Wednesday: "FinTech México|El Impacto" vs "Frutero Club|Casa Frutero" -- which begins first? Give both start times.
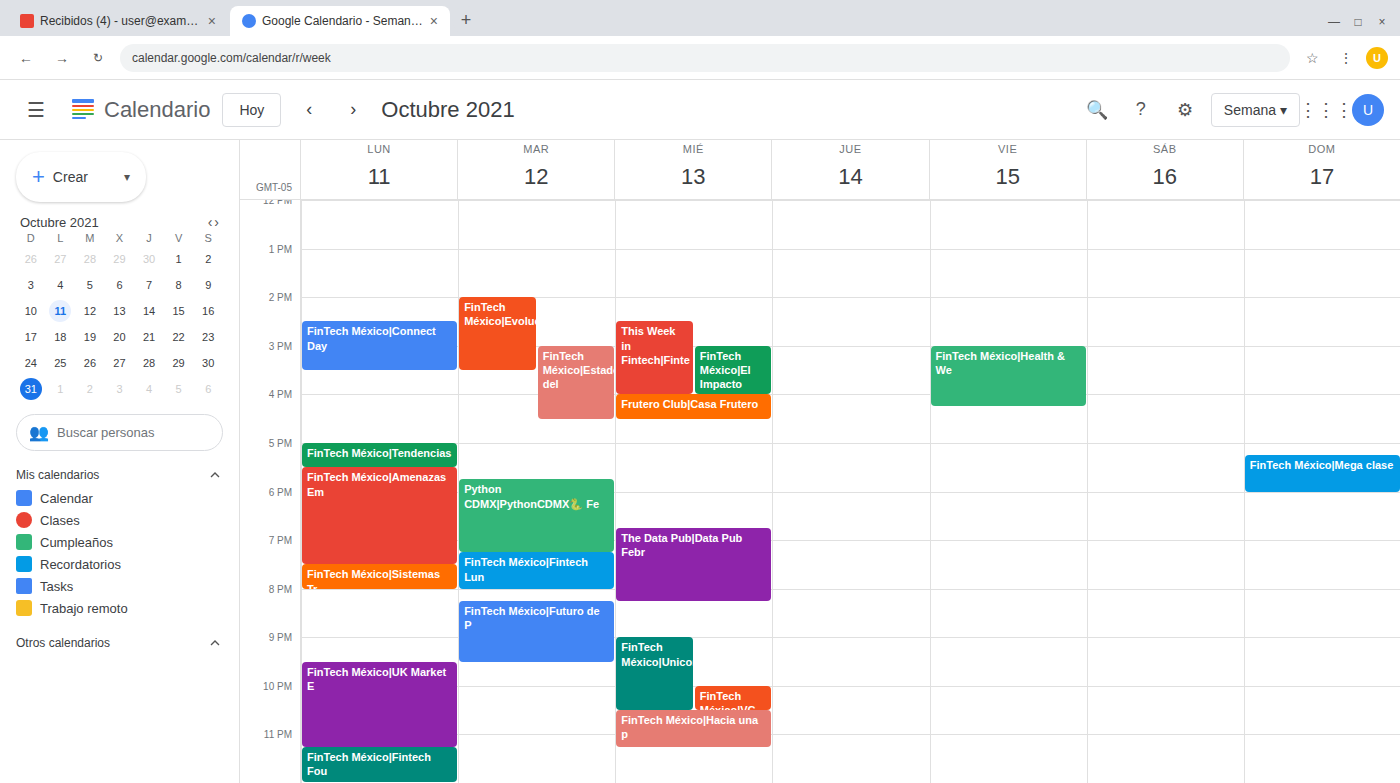
"FinTech México|El Impacto" 3:00 PM; "Frutero Club|Casa Frutero" 4:00 PM.